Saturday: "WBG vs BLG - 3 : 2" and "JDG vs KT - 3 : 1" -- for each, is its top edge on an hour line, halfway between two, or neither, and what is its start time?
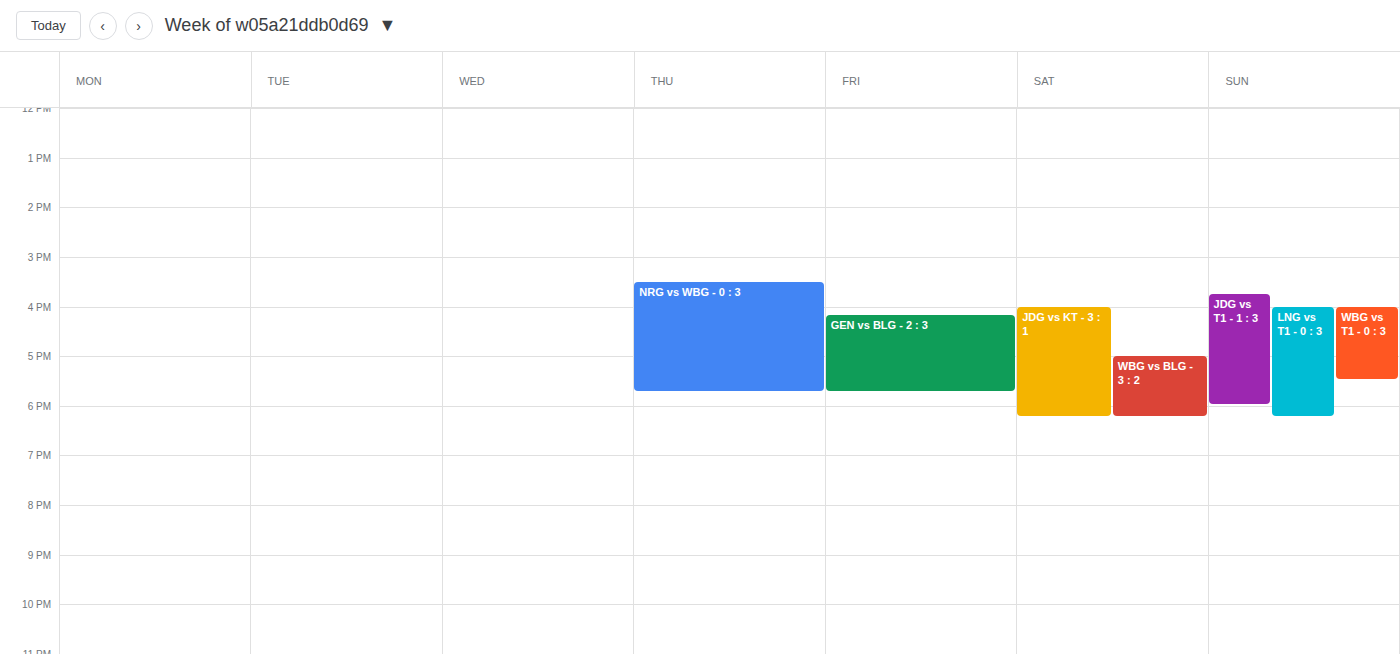
"WBG vs BLG - 3 : 2": 5:00 PM, exactly on the 5 PM line. "JDG vs KT - 3 : 1": 4:00 PM, exactly on the 4 PM line.